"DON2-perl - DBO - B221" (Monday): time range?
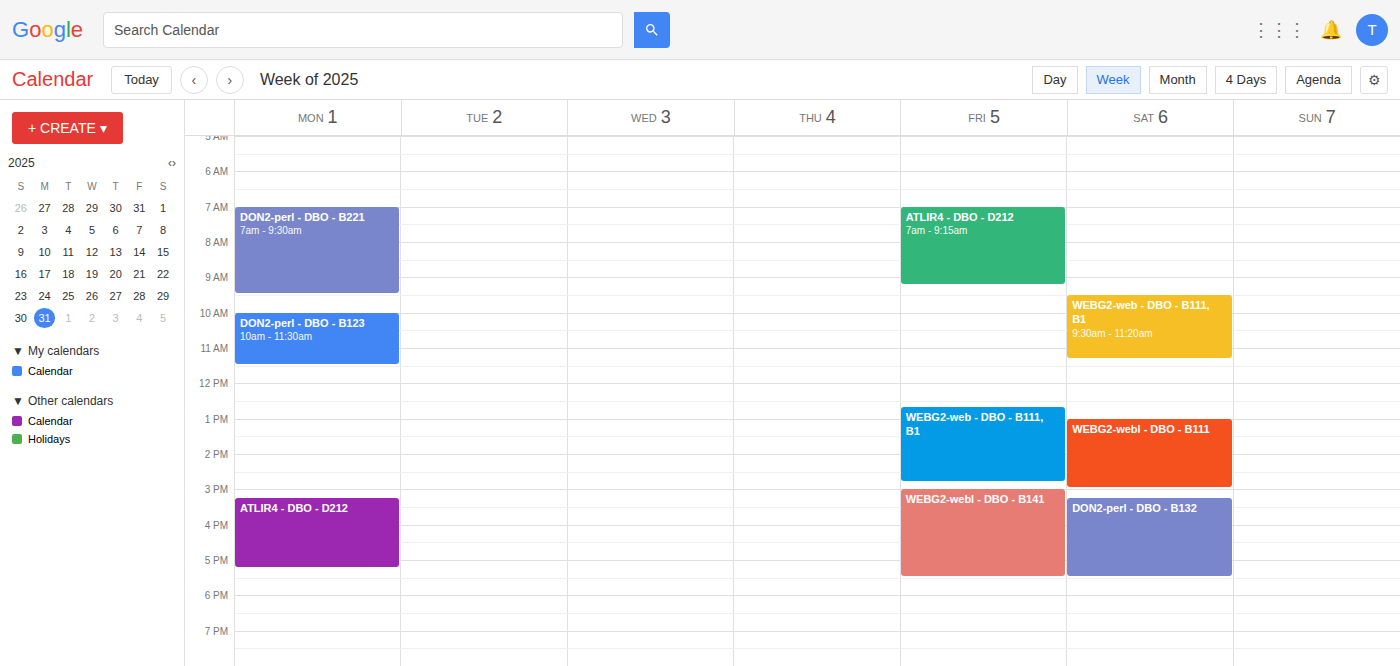
7:00 AM to 9:30 AM